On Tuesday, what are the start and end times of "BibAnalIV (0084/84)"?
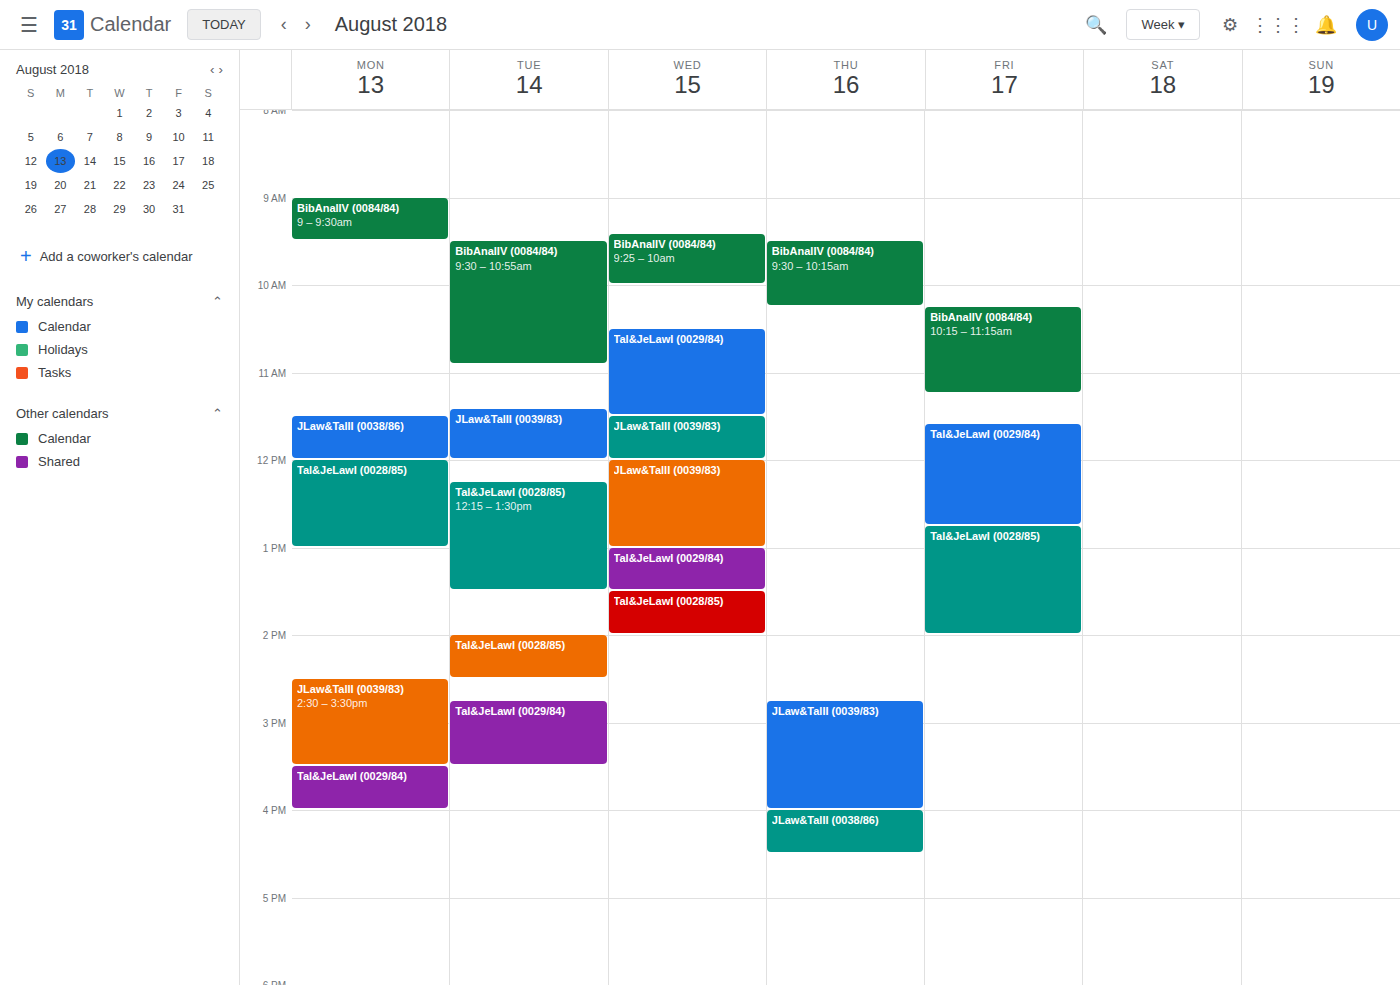
9:30 AM to 10:55 AM